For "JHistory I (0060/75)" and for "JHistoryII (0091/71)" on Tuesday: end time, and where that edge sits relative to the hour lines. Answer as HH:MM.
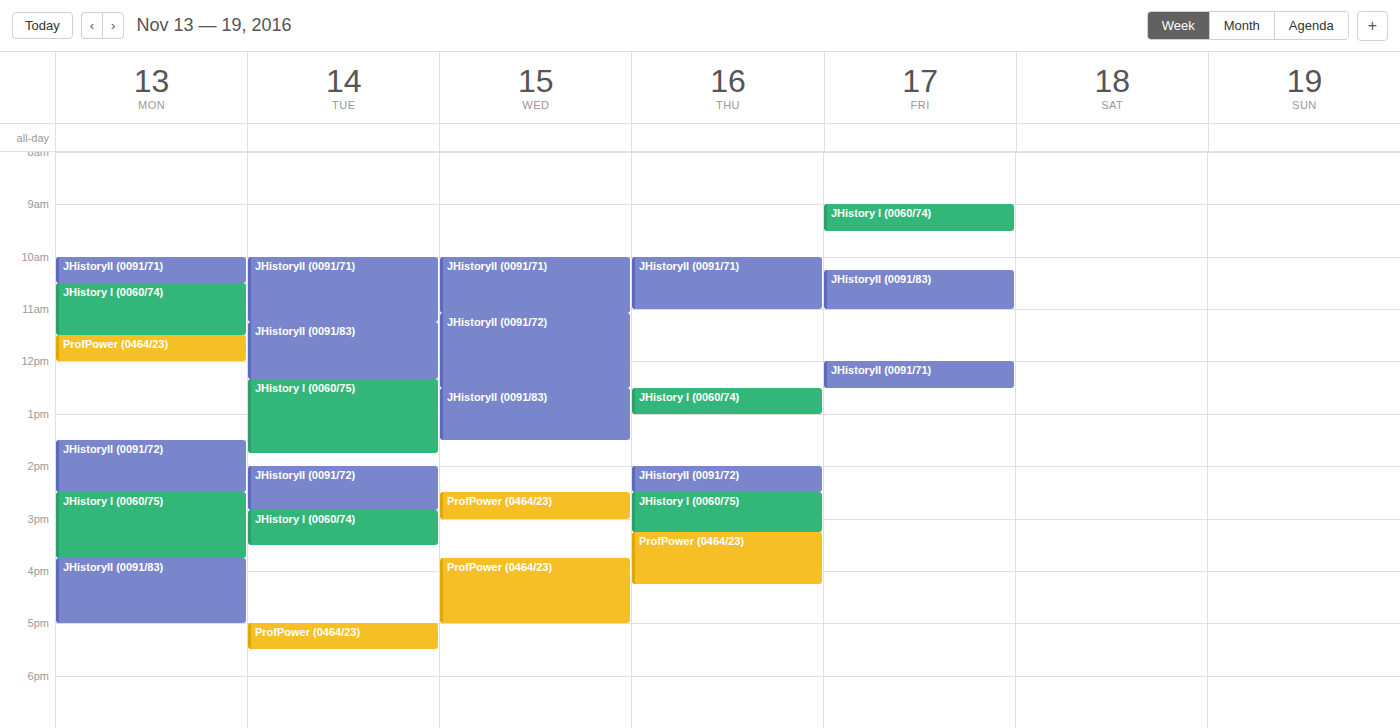
"JHistory I (0060/75)": 13:45, neither: three quarters of the way from the 13:00 line to the 14:00 line. "JHistoryII (0091/71)": 11:15, neither: a quarter of the way from the 11:00 line to the 12:00 line.